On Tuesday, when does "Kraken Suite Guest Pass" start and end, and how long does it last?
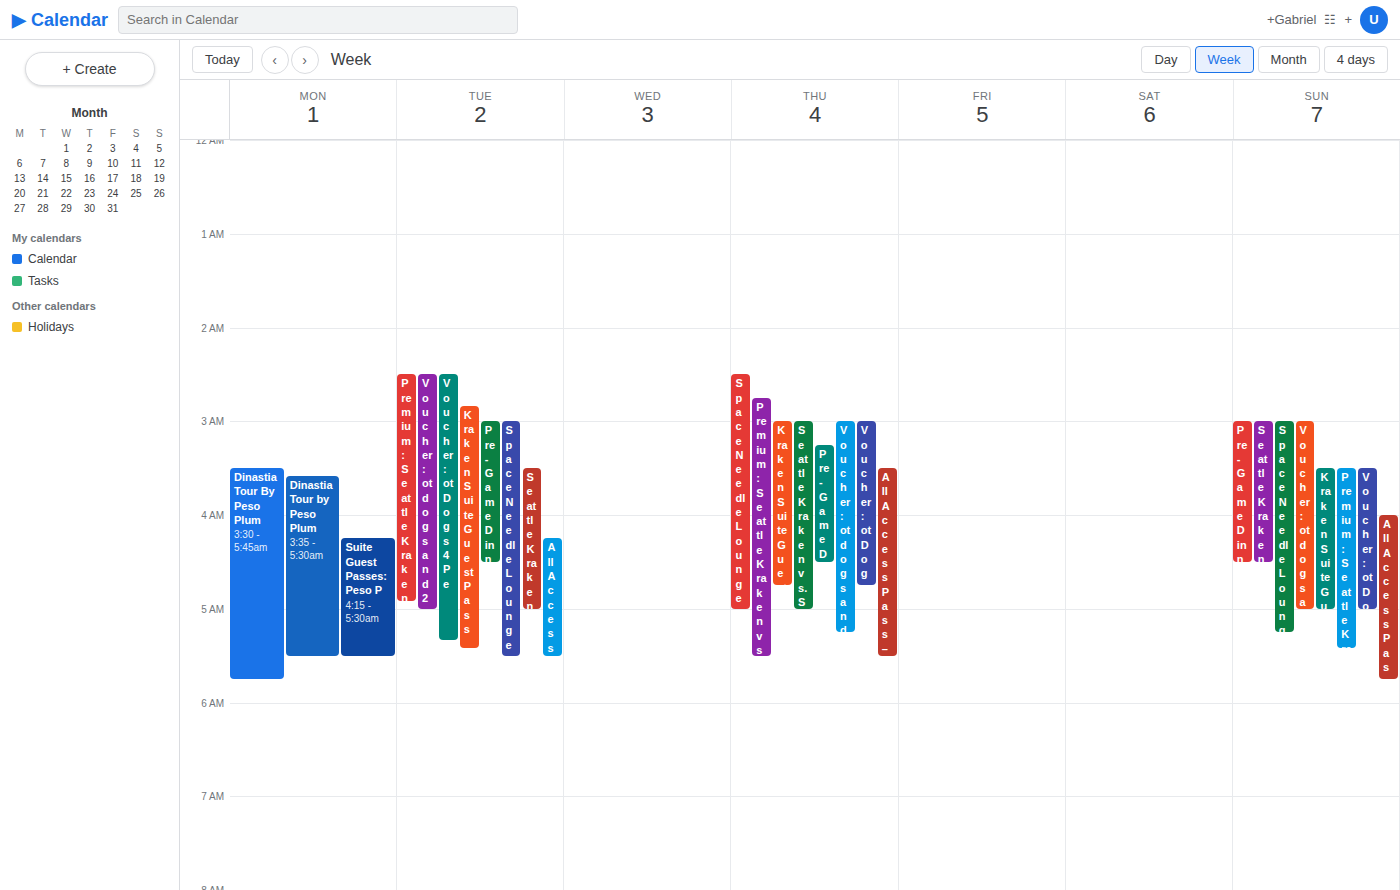
02:50 to 05:25, 2 hours 35 minutes